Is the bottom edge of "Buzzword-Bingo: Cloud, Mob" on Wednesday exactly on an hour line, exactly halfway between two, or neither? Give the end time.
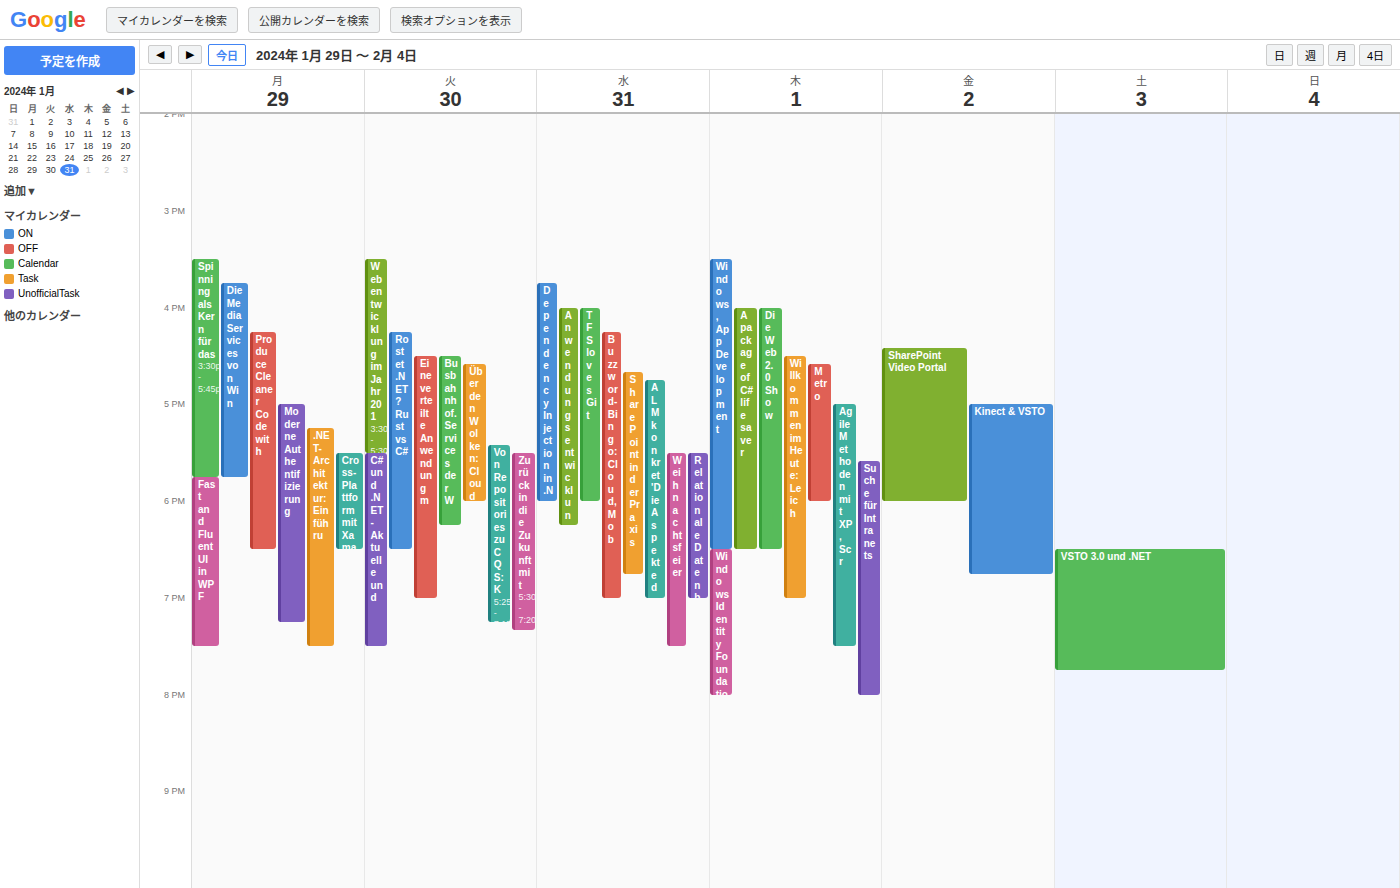
7:00 PM -- exactly on the 7 PM line.